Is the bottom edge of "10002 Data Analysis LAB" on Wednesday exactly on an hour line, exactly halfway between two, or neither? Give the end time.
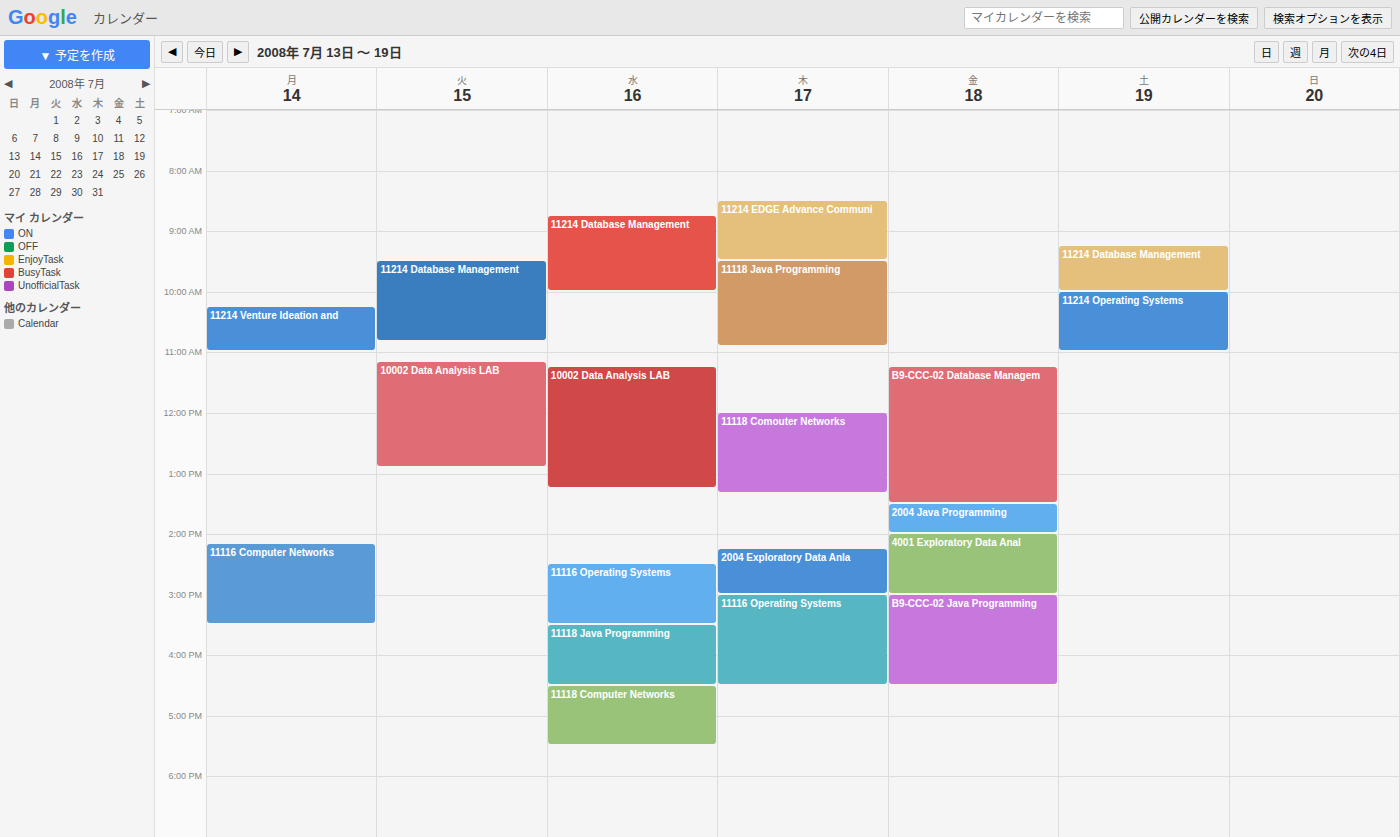
1:15 PM -- neither: a quarter of the way from the 1 PM line to the 2 PM line.